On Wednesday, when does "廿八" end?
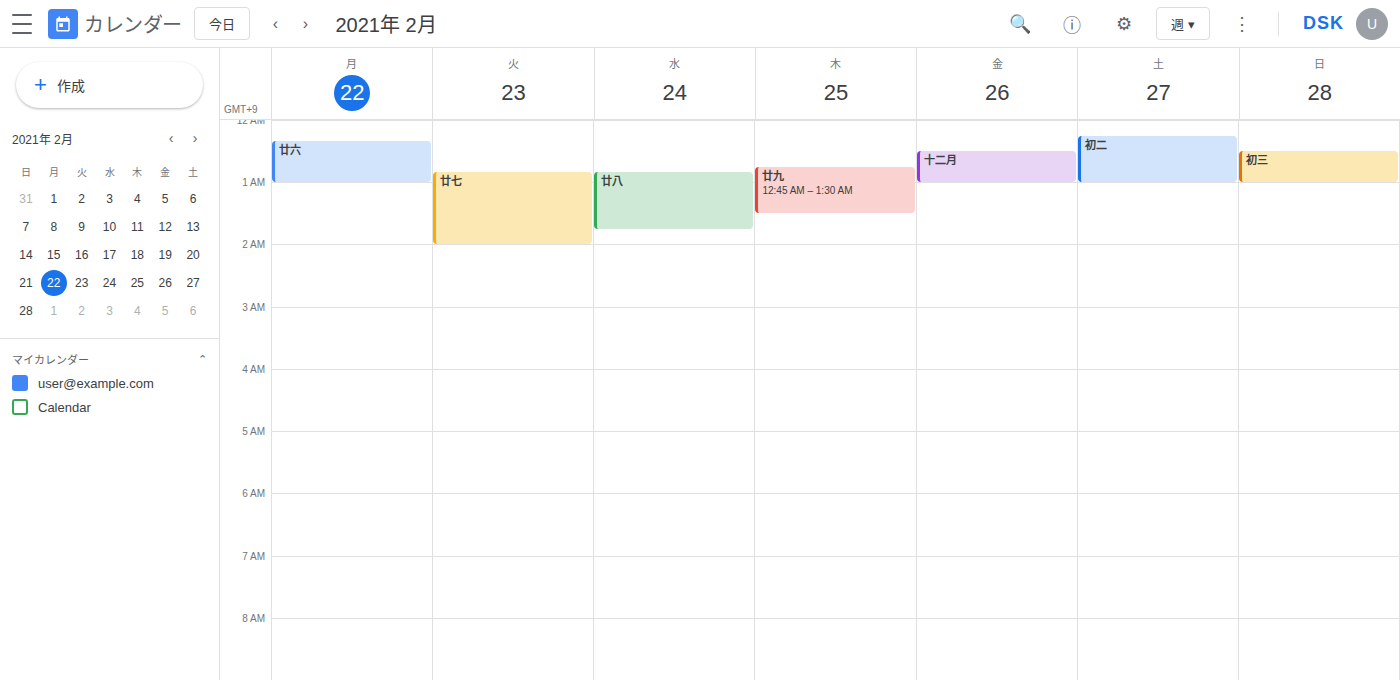
1:45 AM